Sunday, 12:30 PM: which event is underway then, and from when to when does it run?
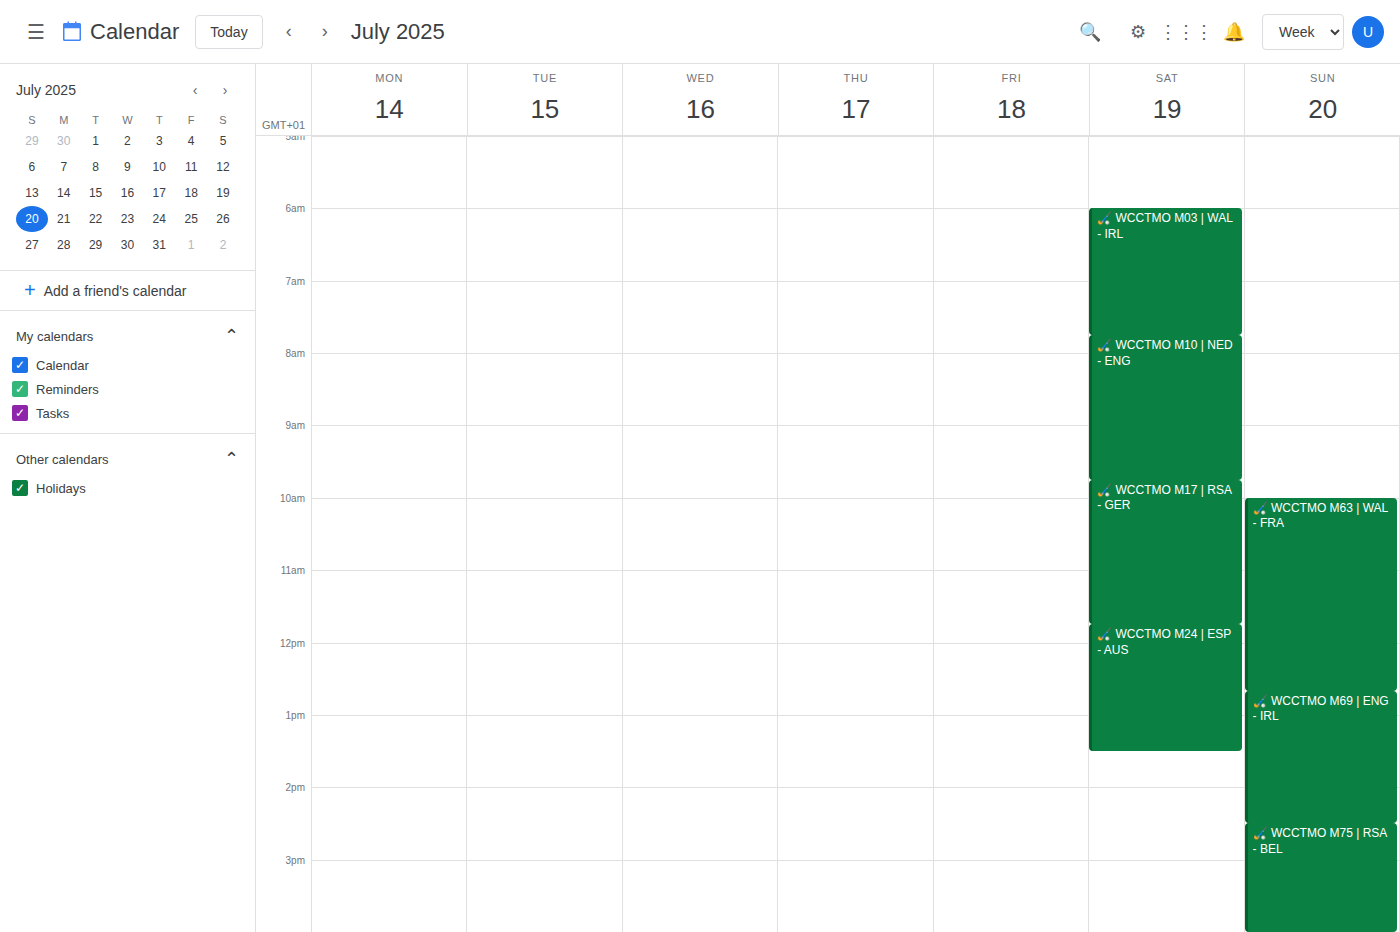
"🏑 WCCTMO M63 | WAL - FRA", 10:00 AM to 12:40 PM